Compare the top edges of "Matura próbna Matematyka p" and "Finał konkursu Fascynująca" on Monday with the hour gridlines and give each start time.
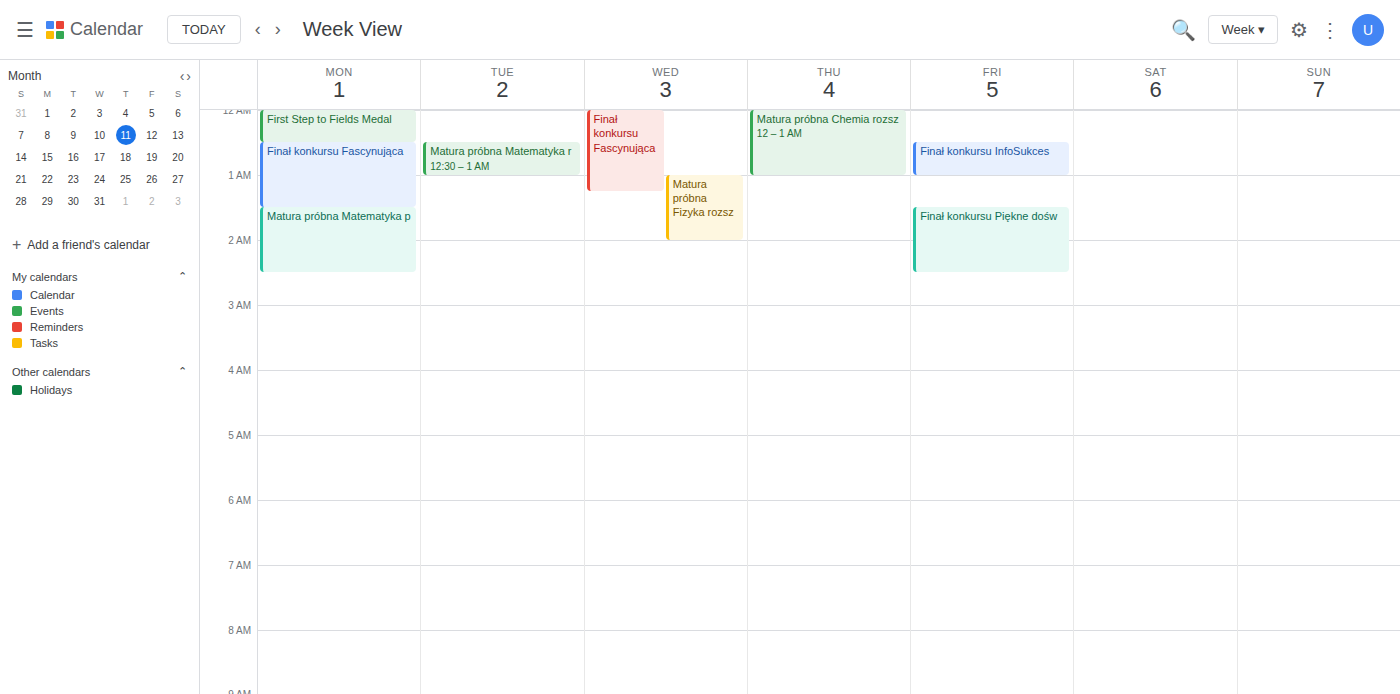
"Matura próbna Matematyka p": 1:30 AM, halfway between the 1 AM and 2 AM lines. "Finał konkursu Fascynująca": 12:30 AM, halfway between the 12 AM and 1 AM lines.